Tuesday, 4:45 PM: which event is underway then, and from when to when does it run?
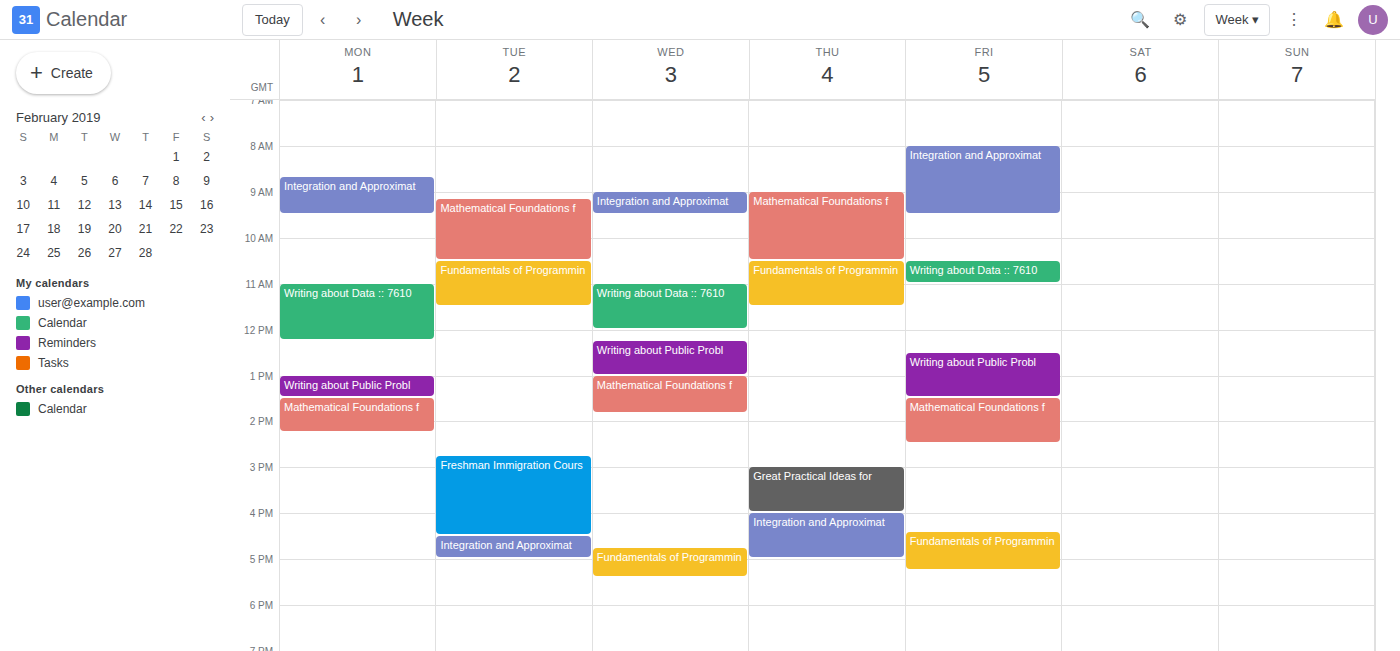
"Integration and Approximat", 4:30 PM to 5:00 PM